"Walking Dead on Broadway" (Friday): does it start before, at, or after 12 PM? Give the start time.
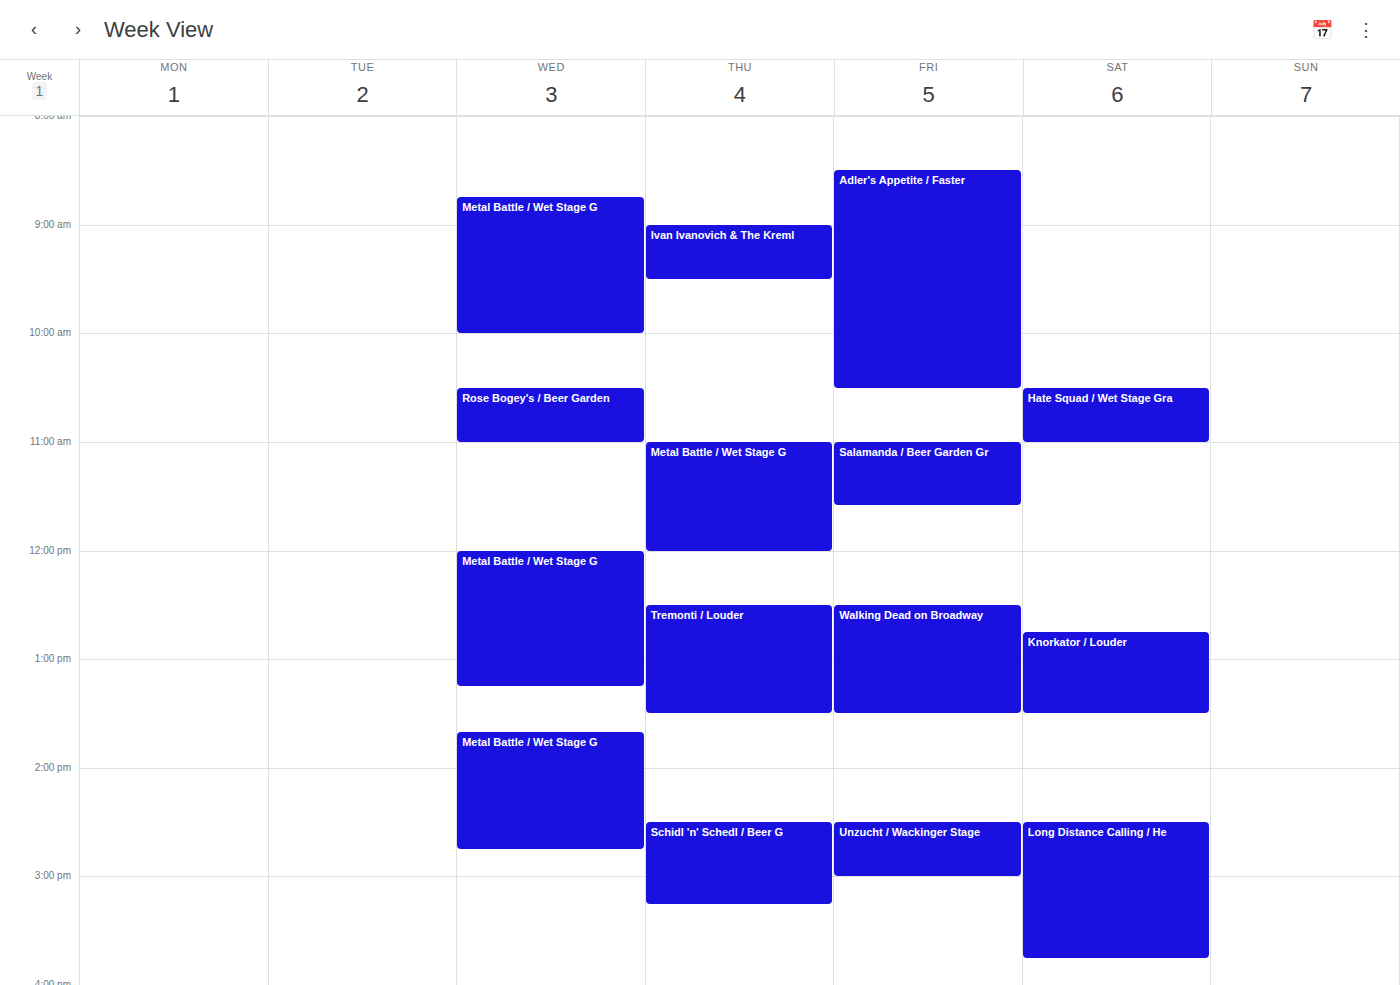
12:30 PM -- after 12 PM, 30 minutes below the 12 PM line.